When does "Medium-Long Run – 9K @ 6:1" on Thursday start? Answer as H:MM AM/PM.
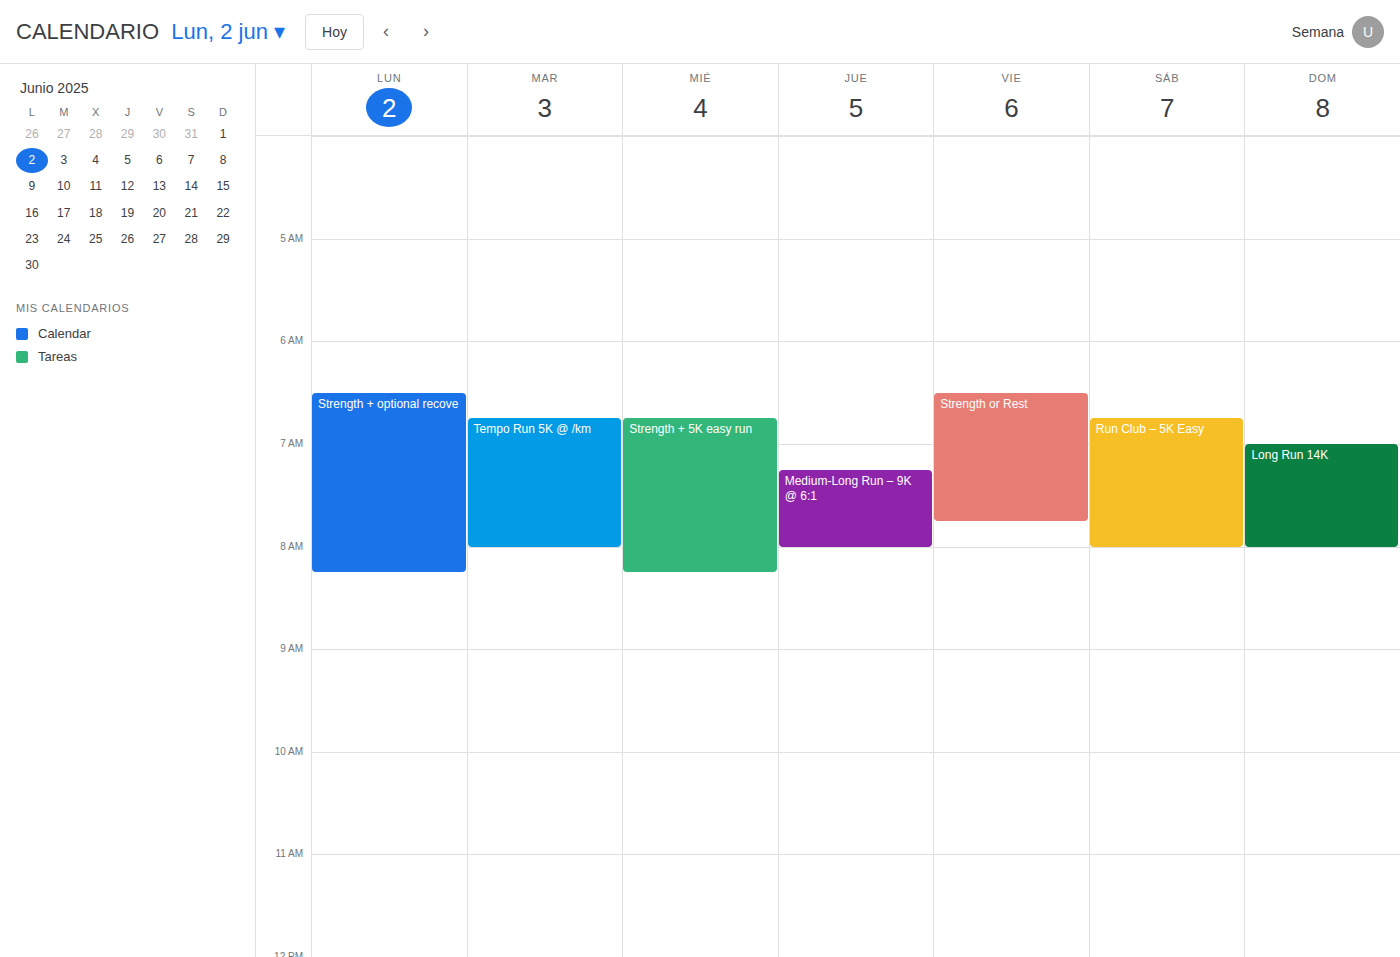
7:15 AM